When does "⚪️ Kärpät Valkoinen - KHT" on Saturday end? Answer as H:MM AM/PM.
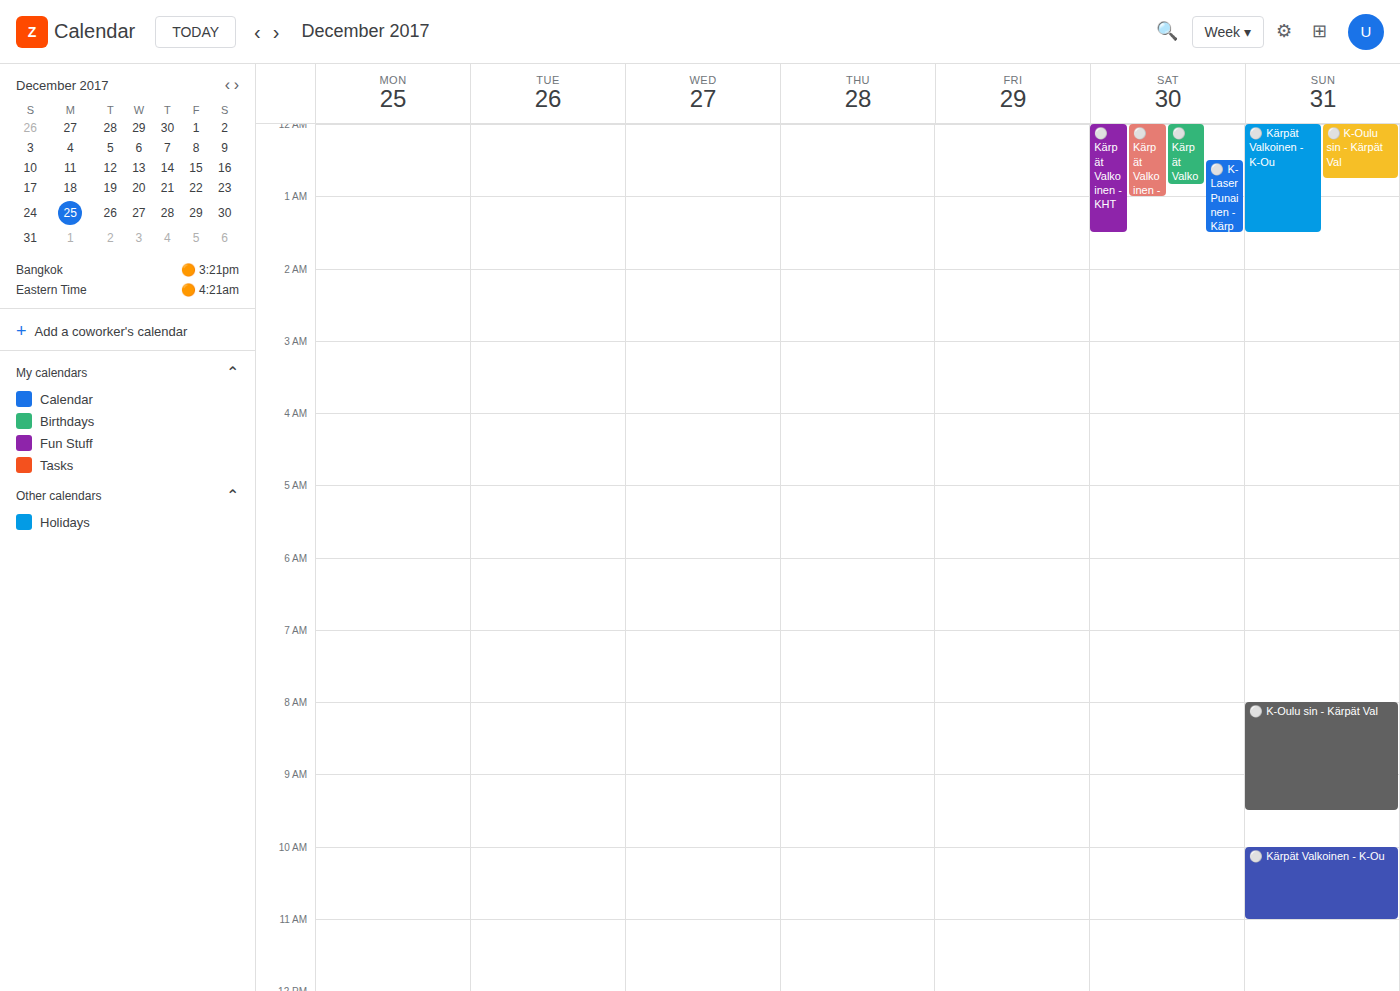
1:30 AM